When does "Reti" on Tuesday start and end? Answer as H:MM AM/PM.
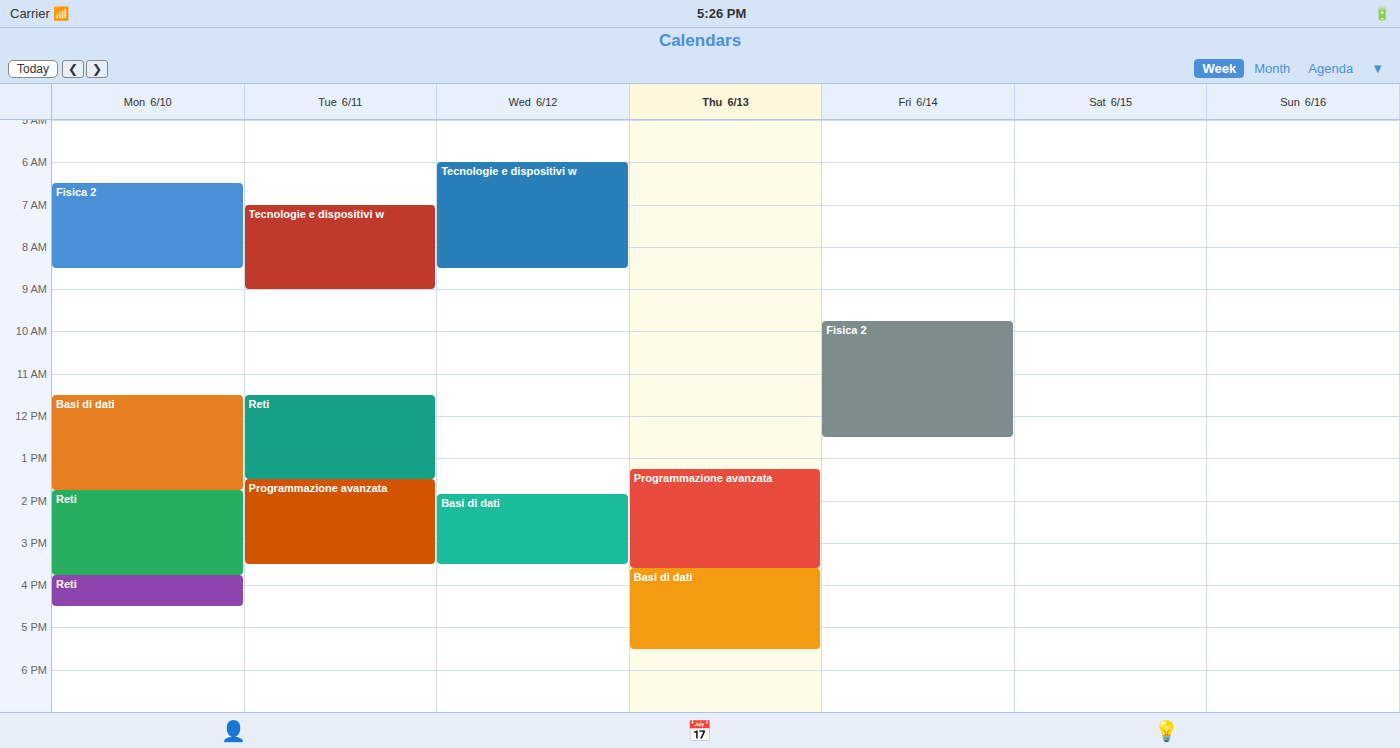
11:30 AM to 1:30 PM